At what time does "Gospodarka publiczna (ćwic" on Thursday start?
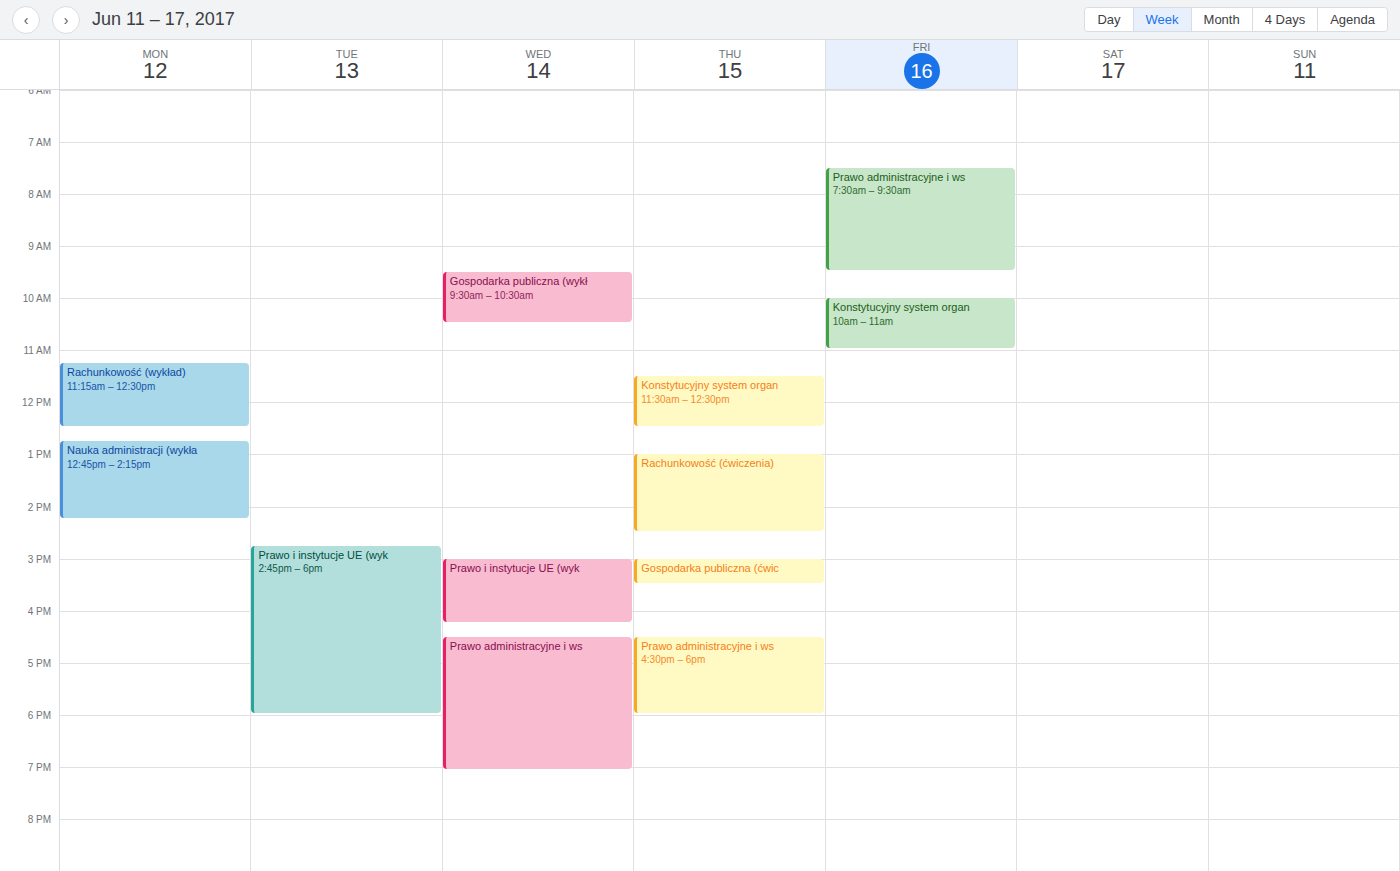
3:00 PM